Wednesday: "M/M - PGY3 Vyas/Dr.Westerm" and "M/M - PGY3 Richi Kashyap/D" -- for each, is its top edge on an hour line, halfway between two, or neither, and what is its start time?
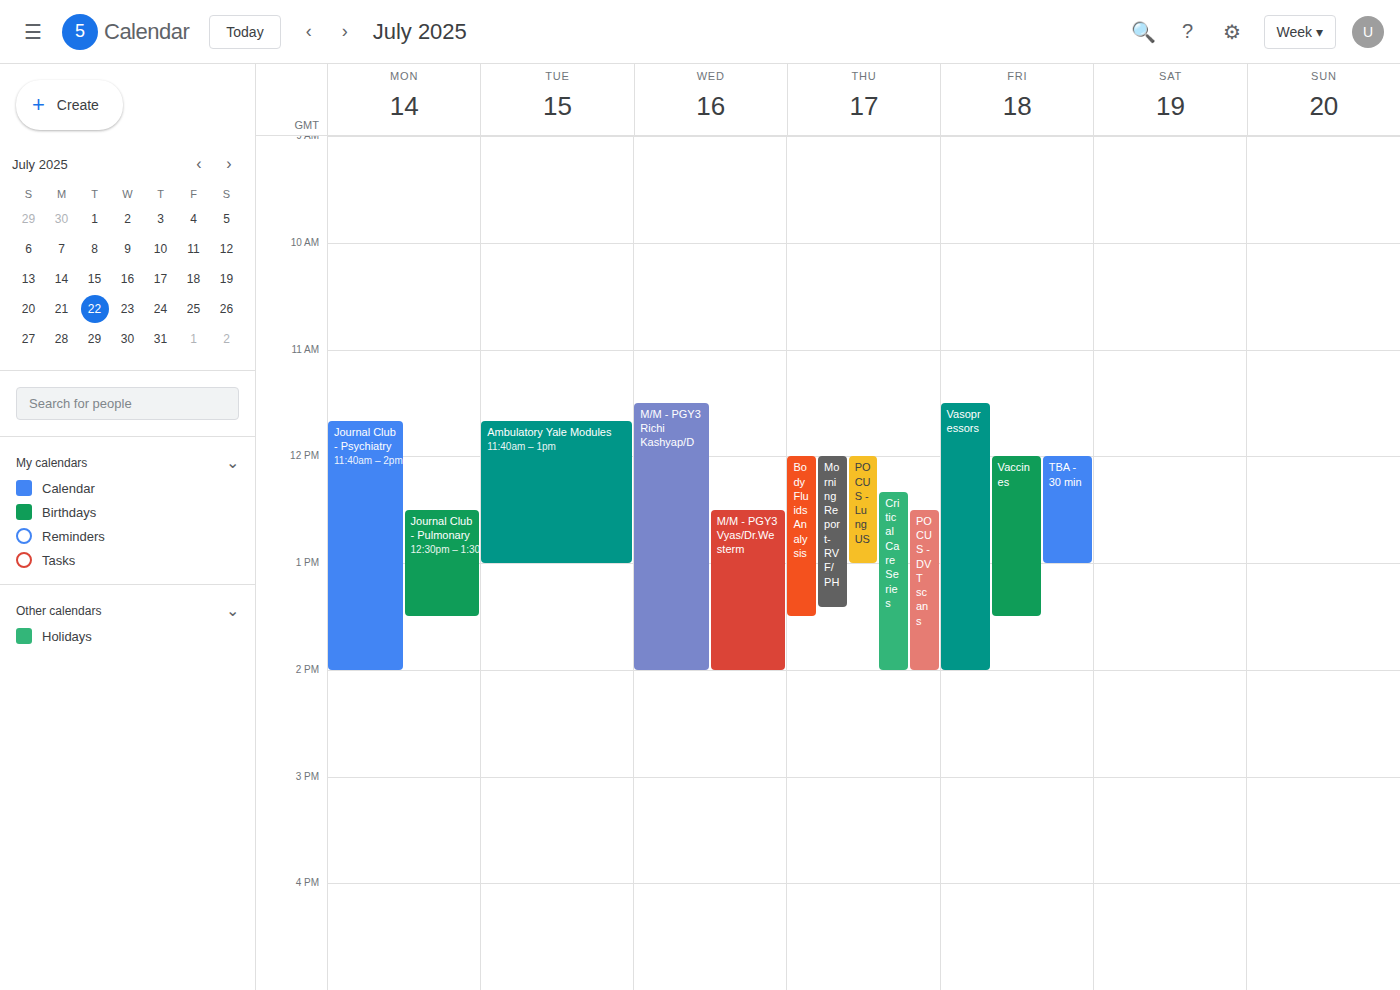
"M/M - PGY3 Vyas/Dr.Westerm": 12:30 PM, halfway between the 12 PM and 1 PM lines. "M/M - PGY3 Richi Kashyap/D": 11:30 AM, halfway between the 11 AM and 12 PM lines.